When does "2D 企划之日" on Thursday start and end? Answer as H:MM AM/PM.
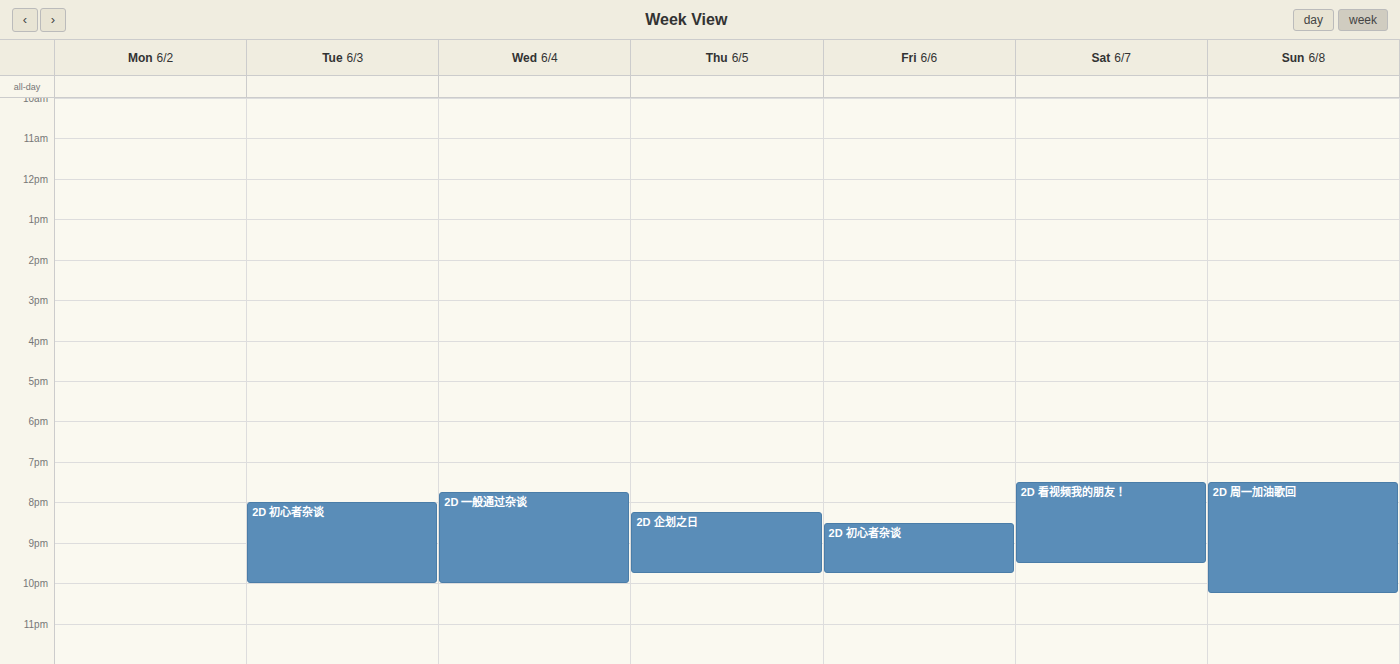
8:15 PM to 9:45 PM